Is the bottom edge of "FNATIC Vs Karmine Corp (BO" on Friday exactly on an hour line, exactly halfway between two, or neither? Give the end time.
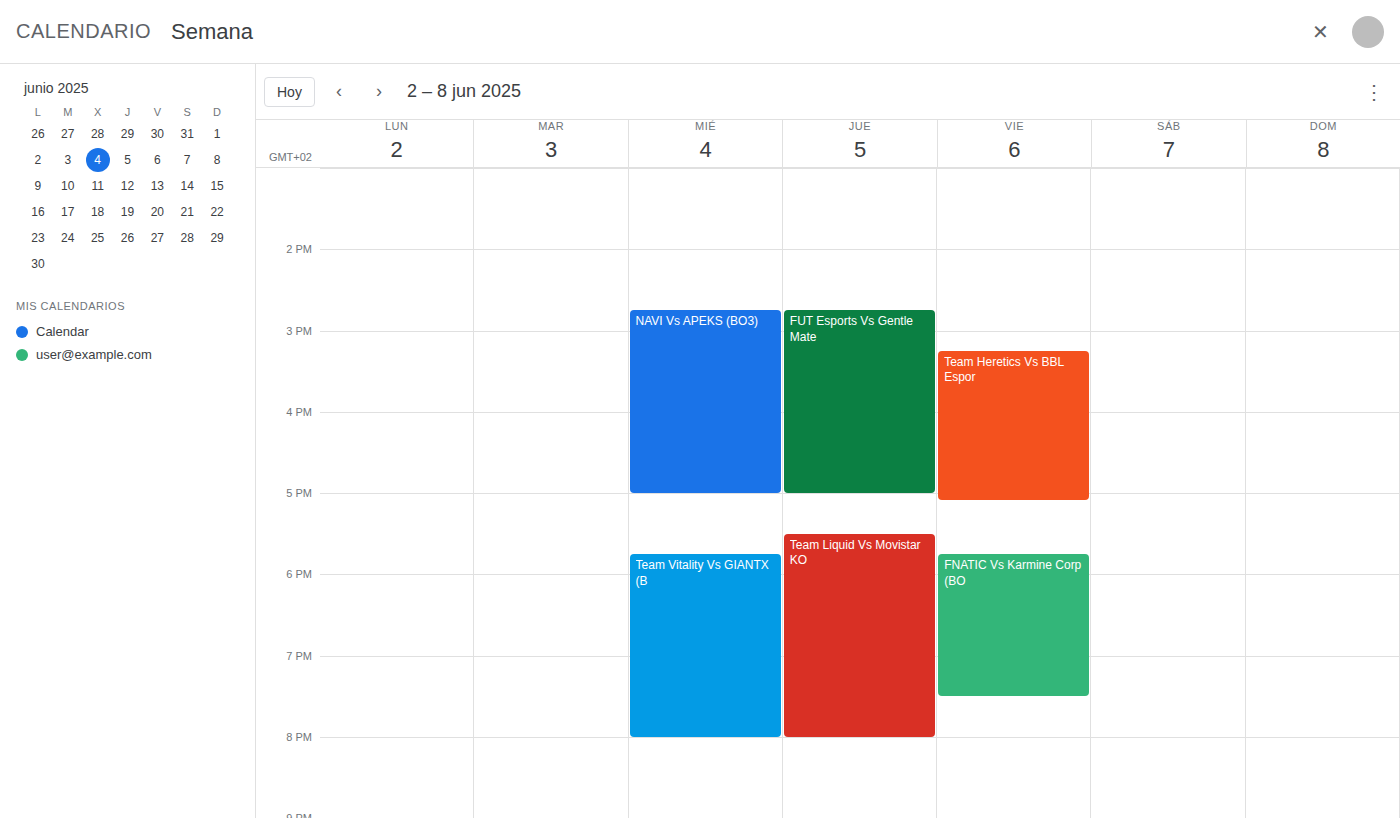
7:30 PM -- halfway between the 7 PM and 8 PM lines.